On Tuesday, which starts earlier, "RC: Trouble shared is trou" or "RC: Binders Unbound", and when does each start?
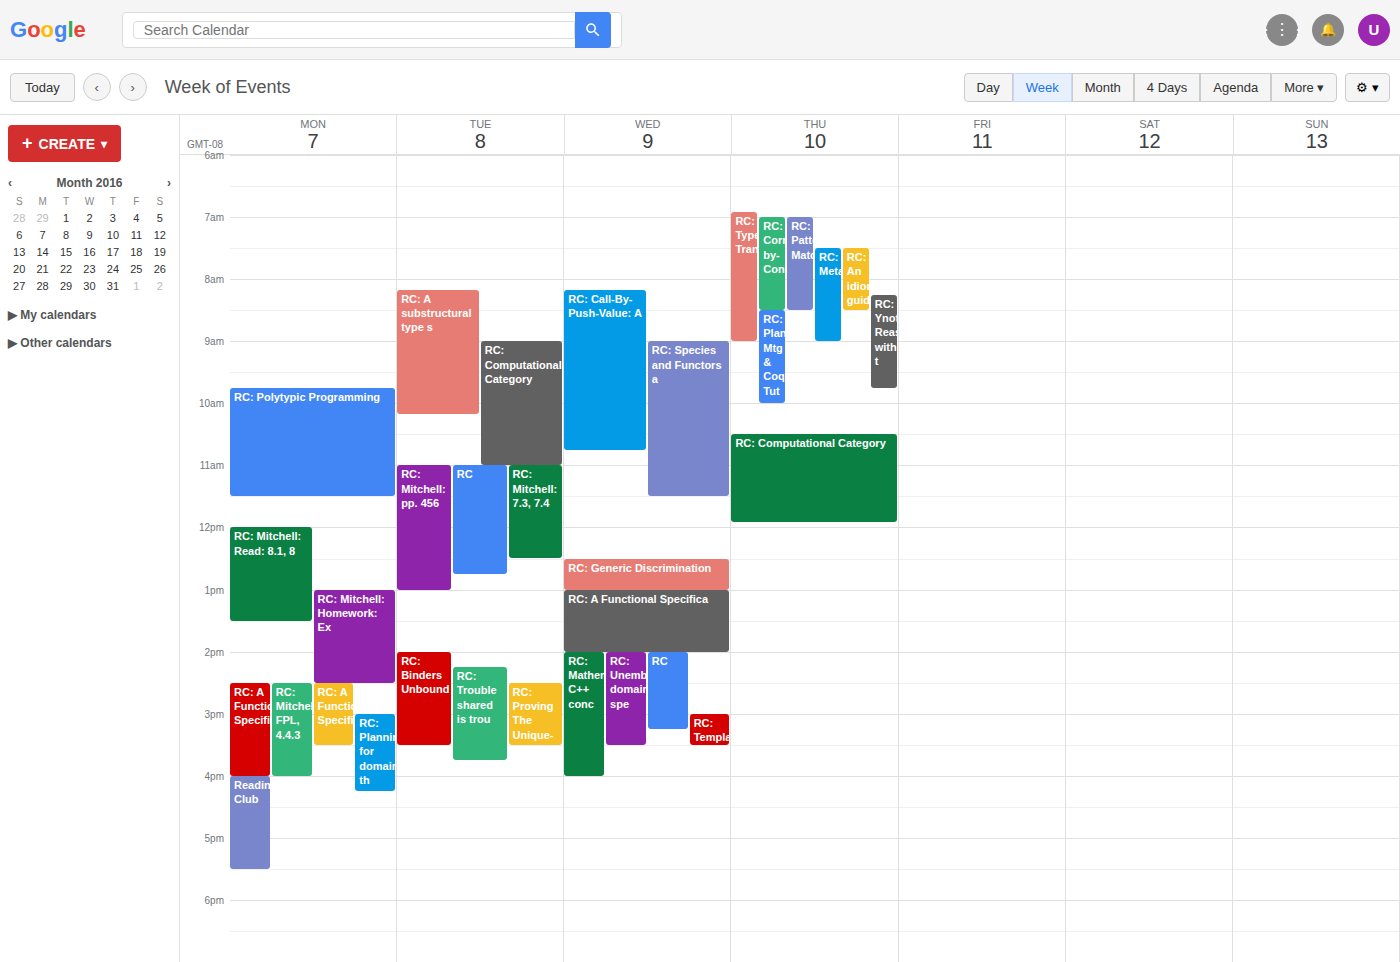
"RC: Binders Unbound" 2:00 PM; "RC: Trouble shared is trou" 2:15 PM.